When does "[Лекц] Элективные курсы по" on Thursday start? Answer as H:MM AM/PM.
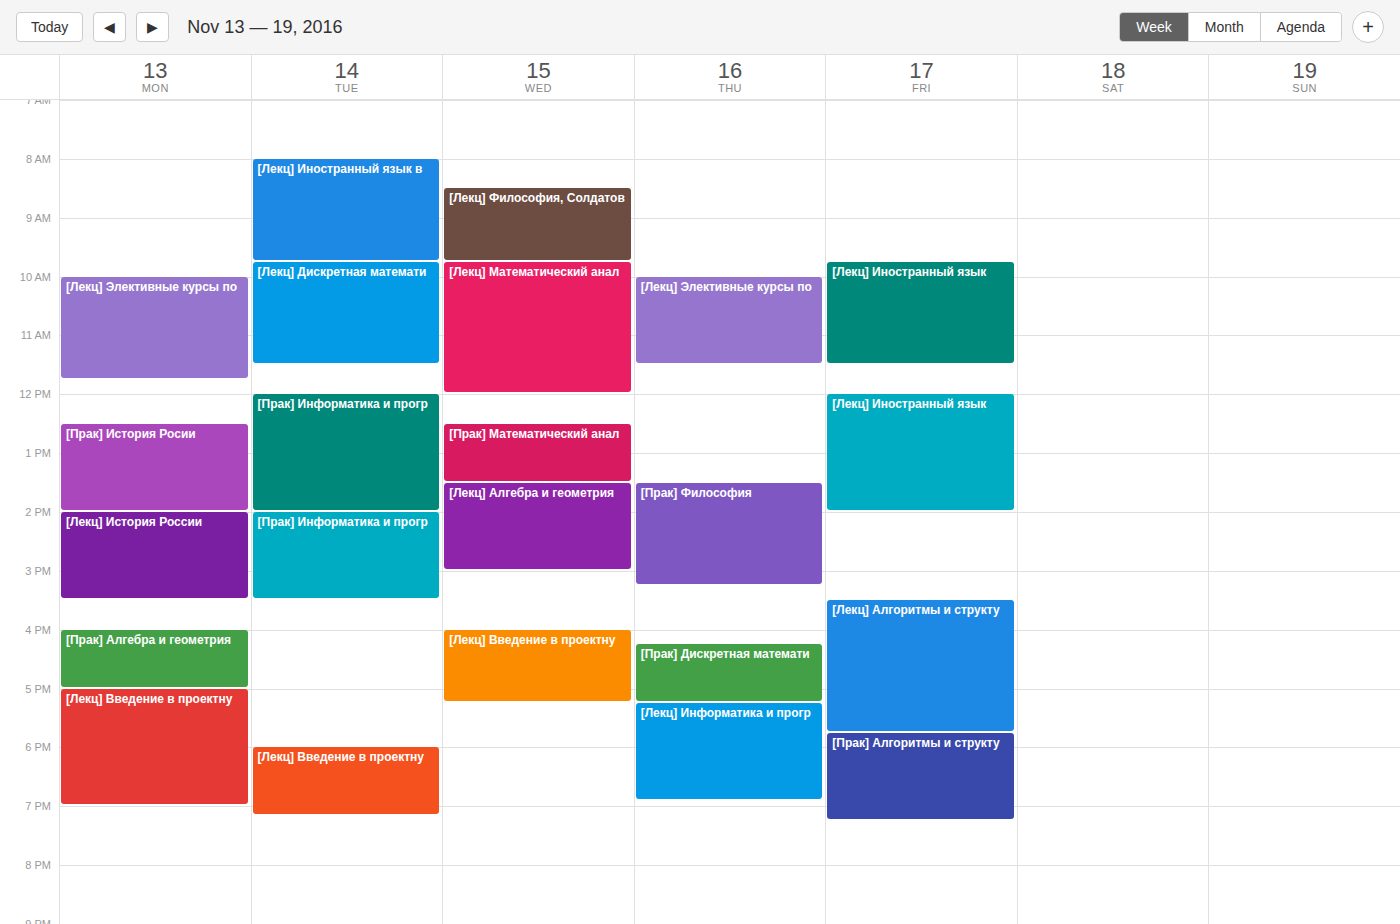
10:00 AM